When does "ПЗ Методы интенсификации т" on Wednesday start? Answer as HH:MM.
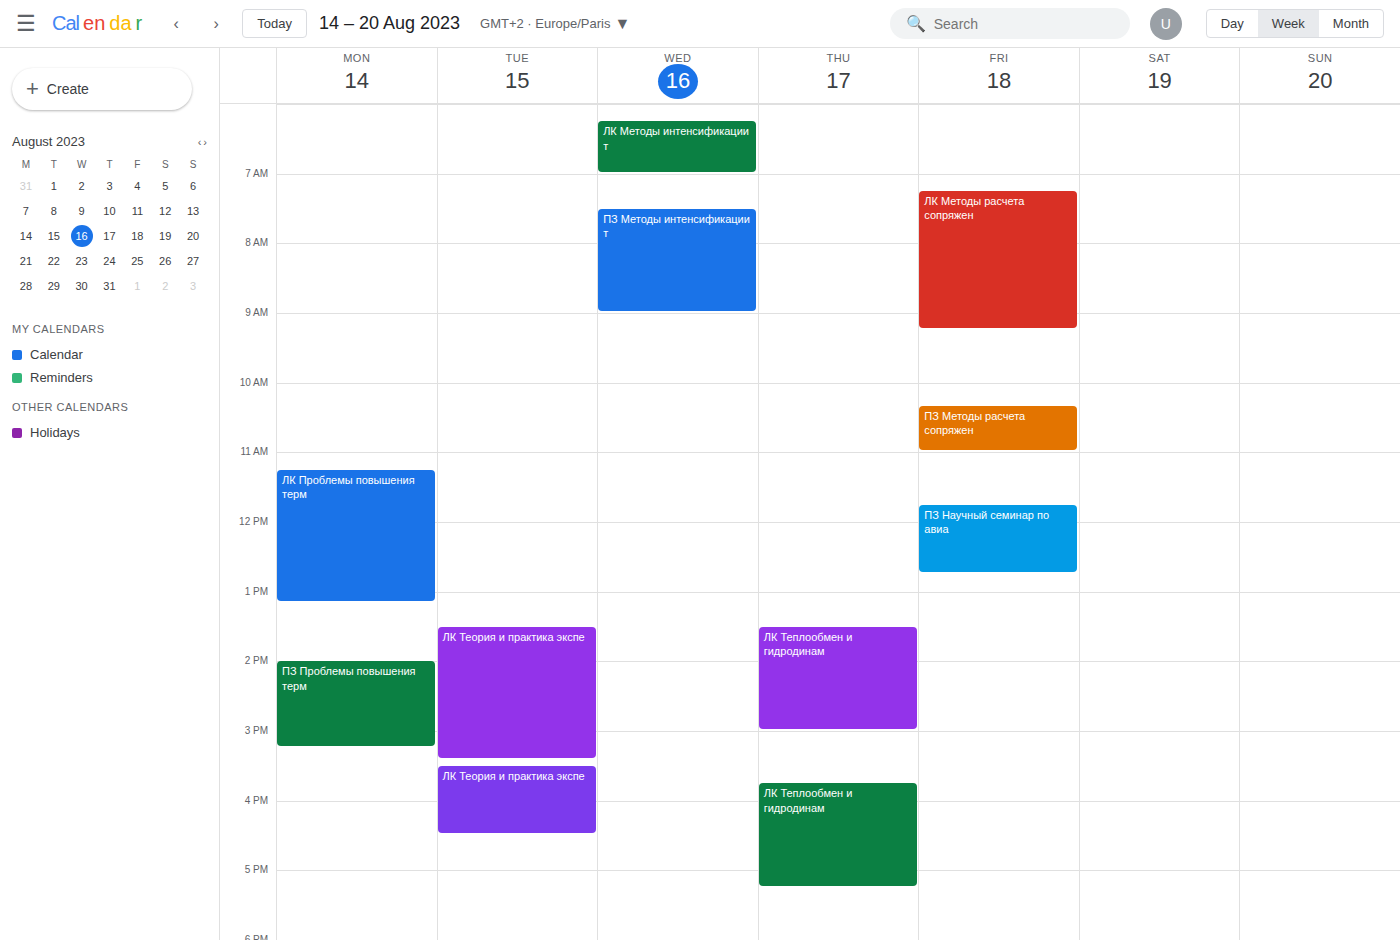
07:30